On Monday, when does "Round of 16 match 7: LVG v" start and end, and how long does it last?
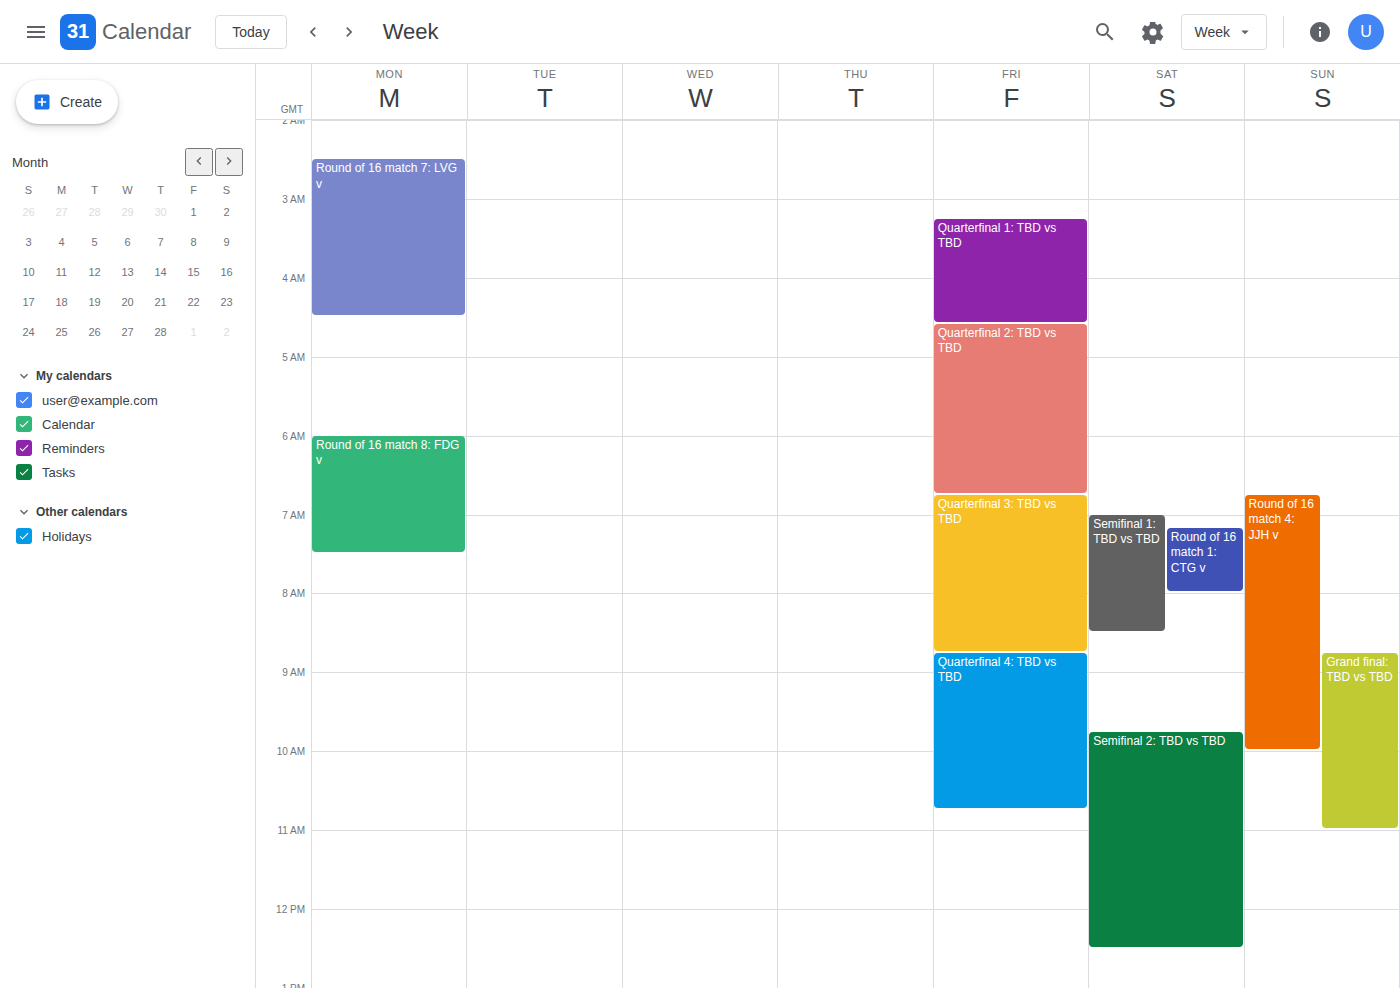
2:30 AM to 4:30 AM, 2 hours